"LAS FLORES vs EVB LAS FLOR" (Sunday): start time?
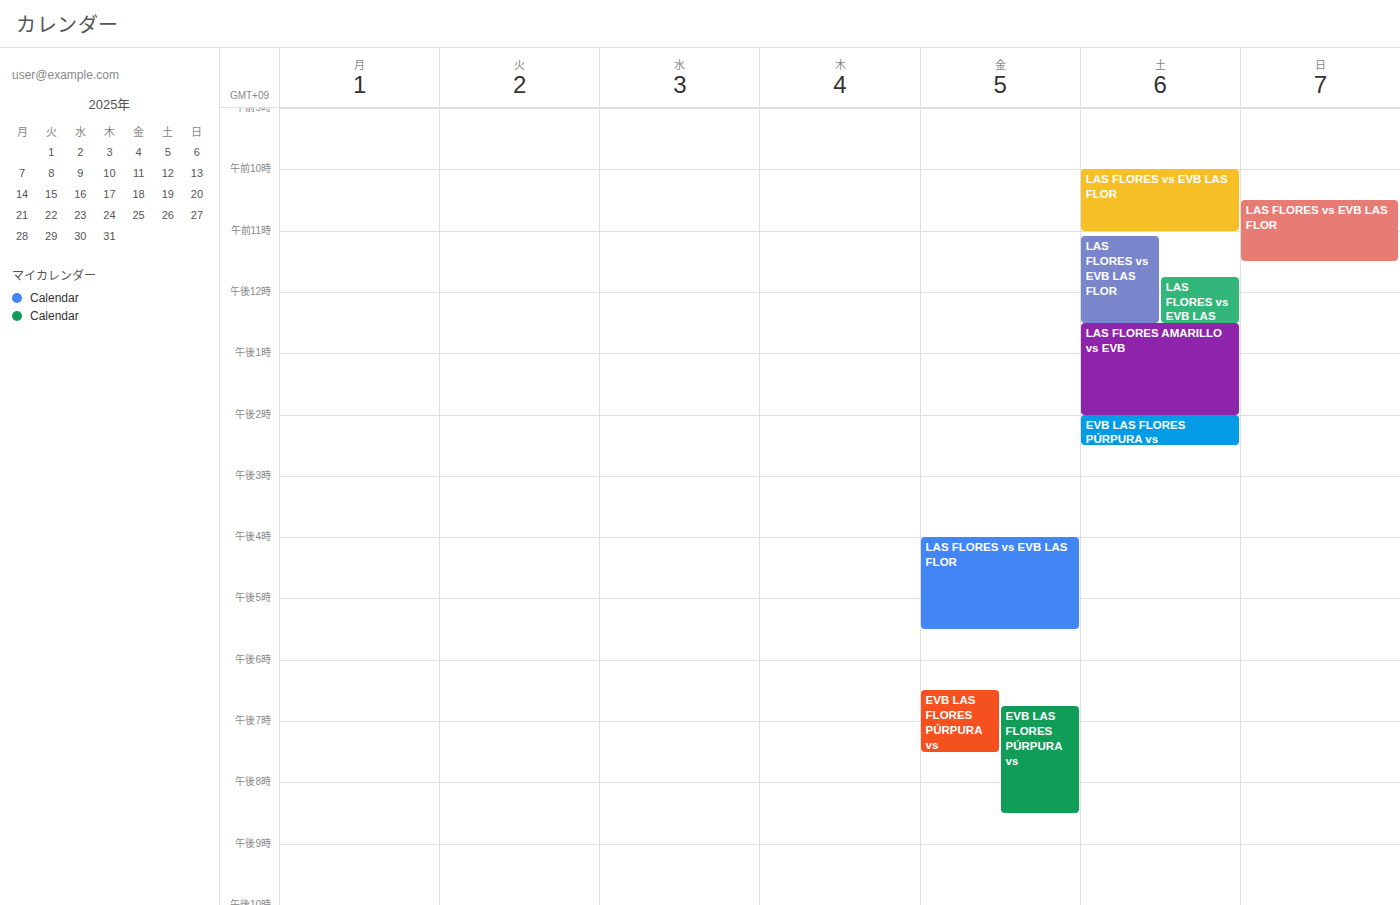
10:30 AM